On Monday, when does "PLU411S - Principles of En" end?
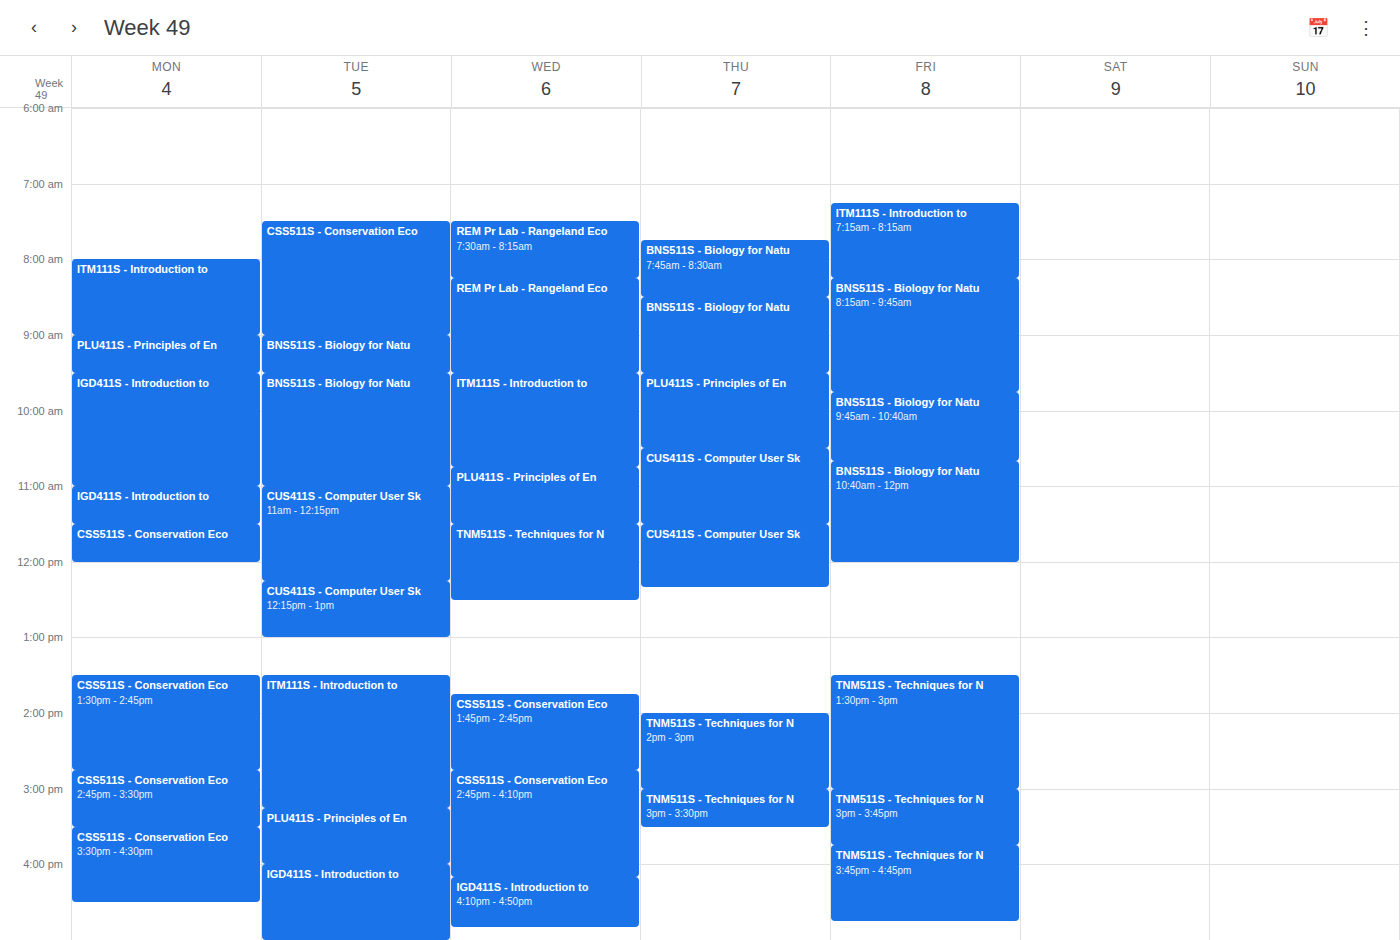
9:30 AM